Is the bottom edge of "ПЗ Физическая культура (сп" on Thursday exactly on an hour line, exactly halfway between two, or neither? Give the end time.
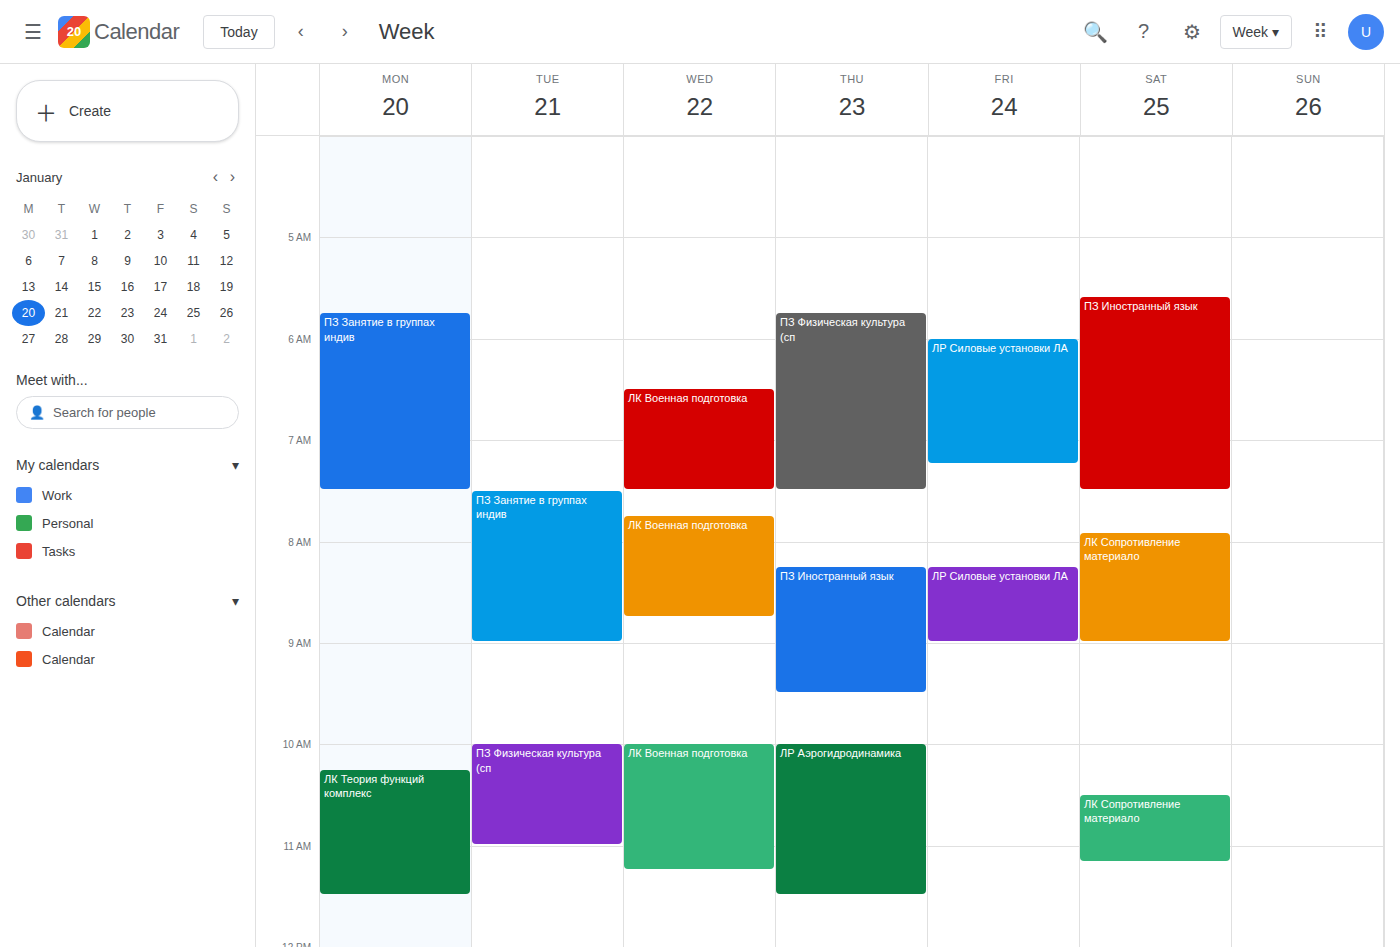
7:30 AM -- halfway between the 7 AM and 8 AM lines.